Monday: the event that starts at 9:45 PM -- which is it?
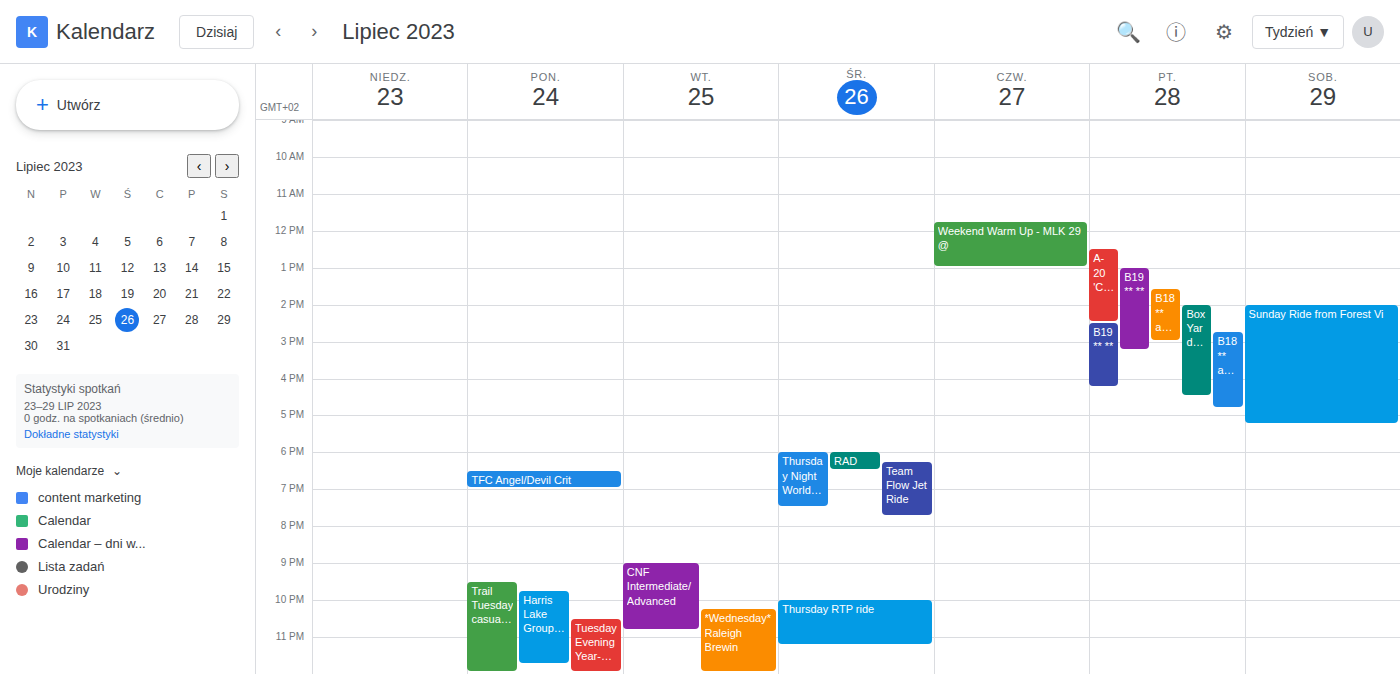
"Harris Lake Group Ride"